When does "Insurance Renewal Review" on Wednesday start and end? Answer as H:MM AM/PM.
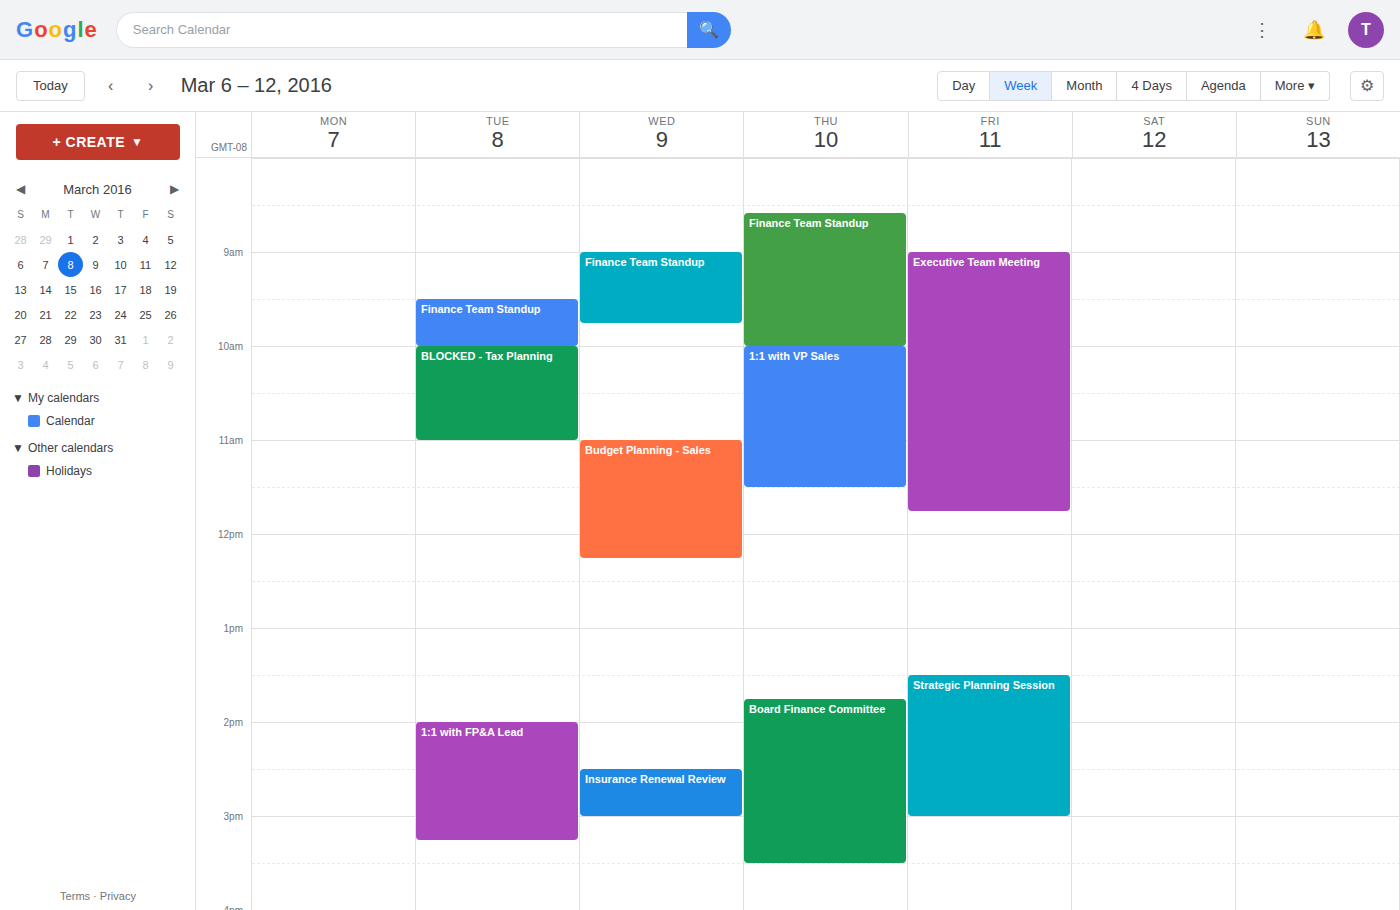
2:30 PM to 3:00 PM